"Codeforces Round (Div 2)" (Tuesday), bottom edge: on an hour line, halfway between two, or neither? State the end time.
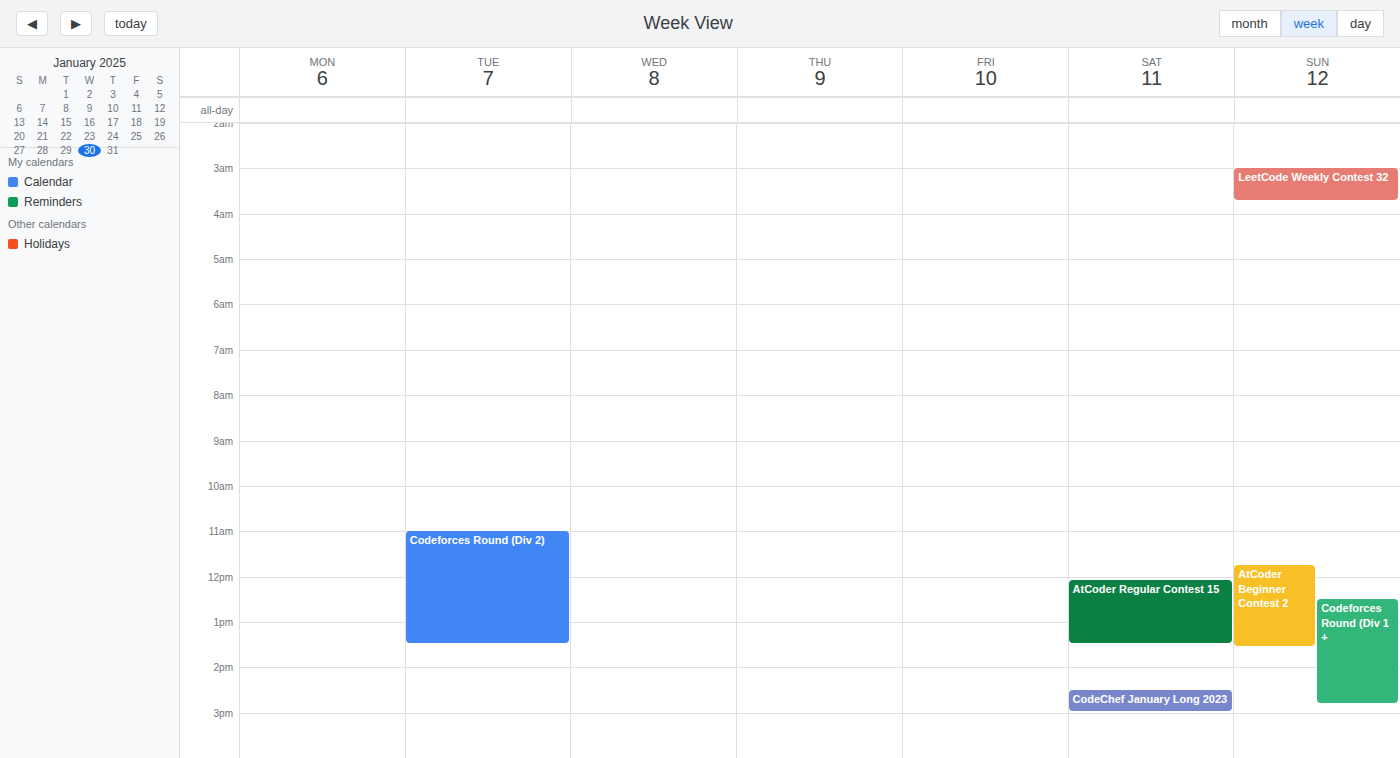
1:30 PM -- halfway between the 1 PM and 2 PM lines.